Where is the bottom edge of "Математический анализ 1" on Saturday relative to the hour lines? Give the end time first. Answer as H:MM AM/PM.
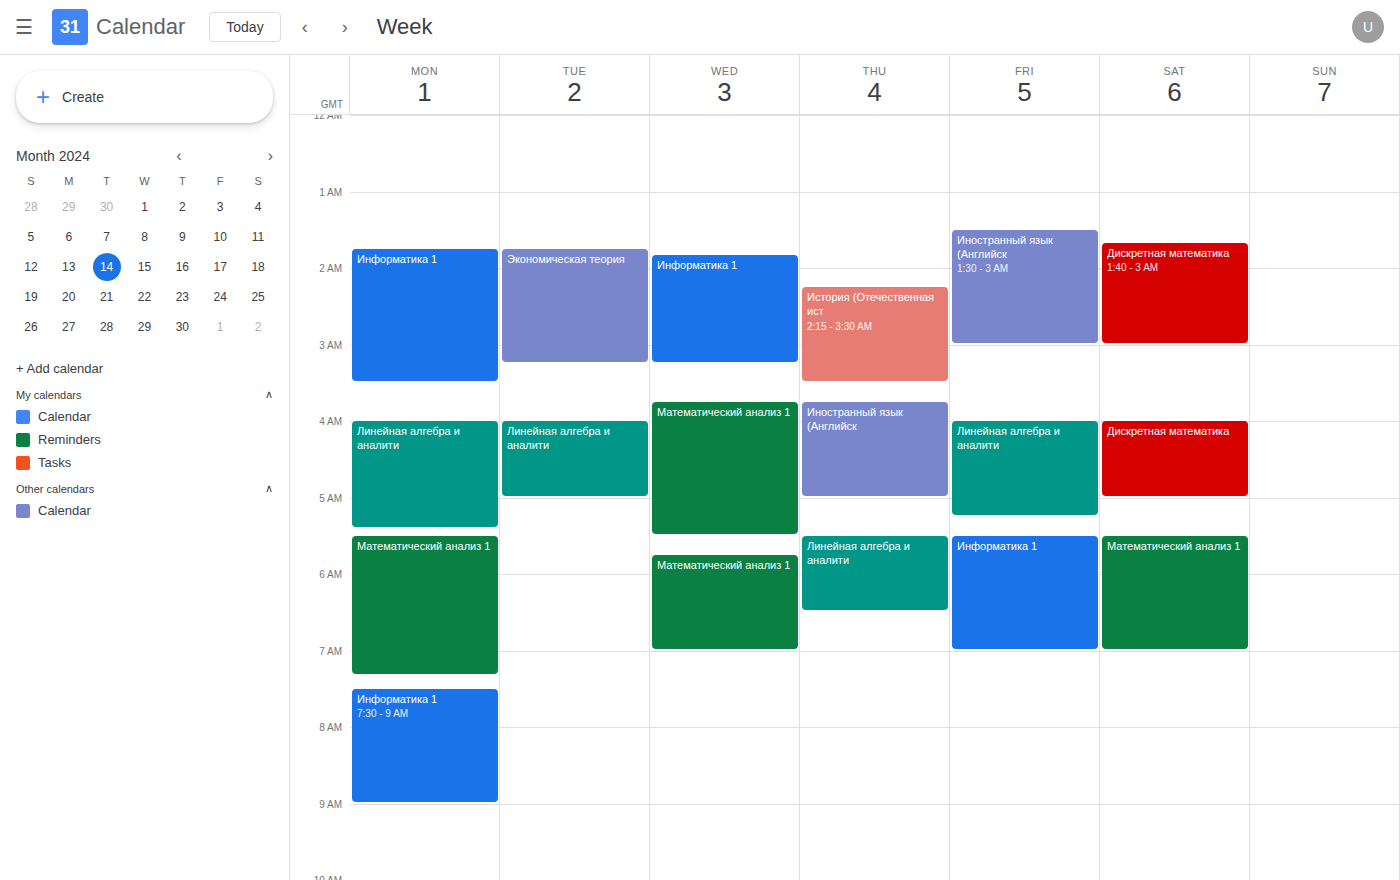
7:00 AM -- exactly on the 7 AM line.